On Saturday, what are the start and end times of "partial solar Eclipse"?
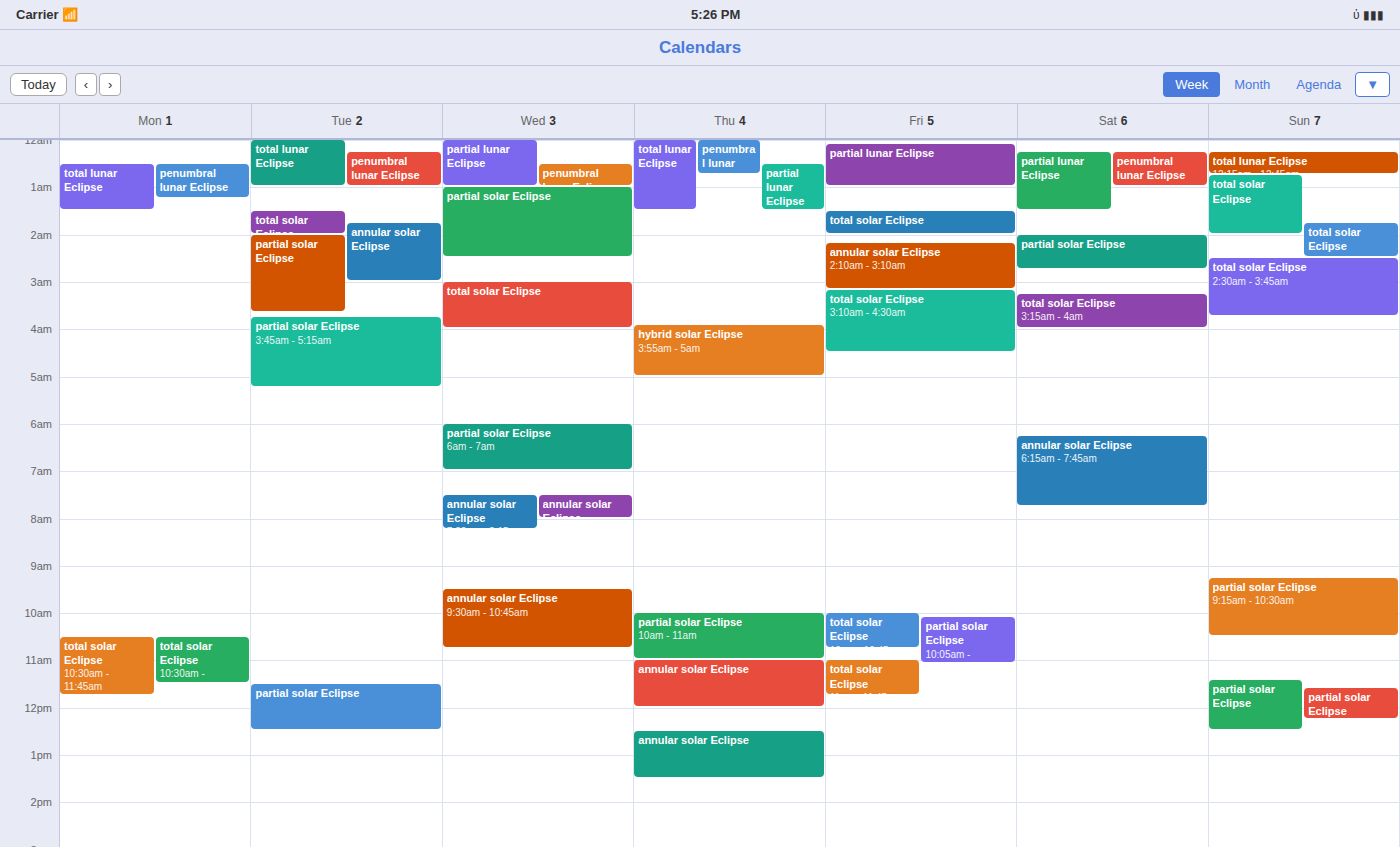
2:00 AM to 2:45 AM